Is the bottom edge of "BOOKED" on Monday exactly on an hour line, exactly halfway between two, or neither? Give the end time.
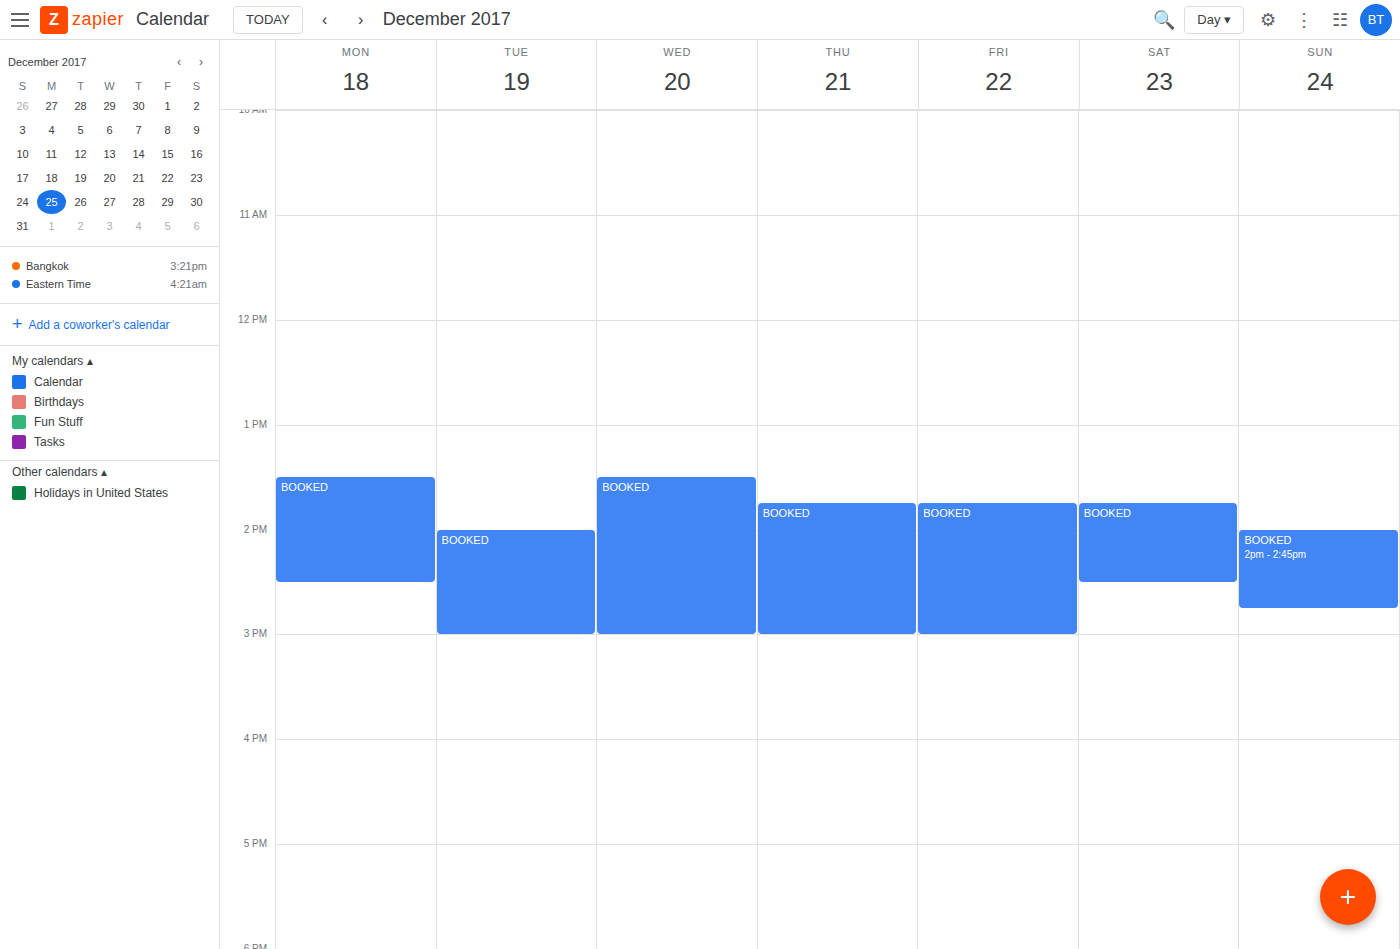
2:30 PM -- halfway between the 2 PM and 3 PM lines.